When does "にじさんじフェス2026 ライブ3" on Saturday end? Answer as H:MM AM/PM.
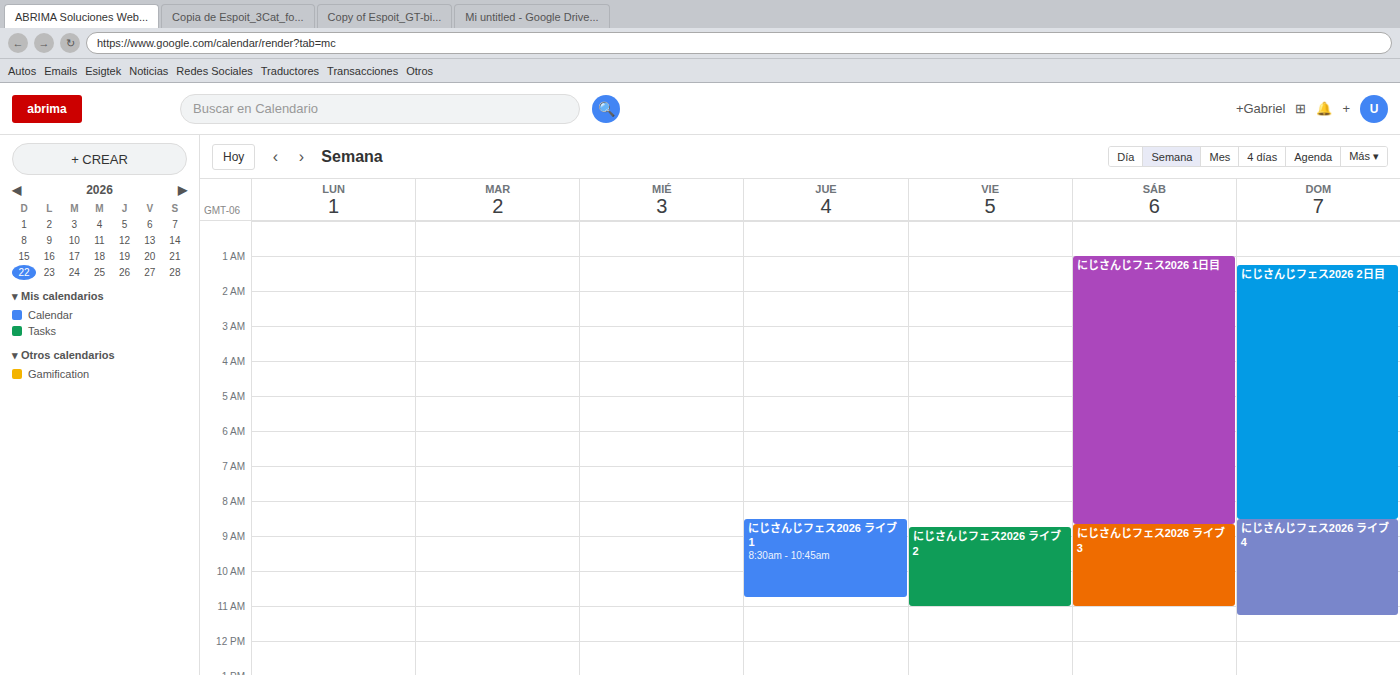
11:00 AM